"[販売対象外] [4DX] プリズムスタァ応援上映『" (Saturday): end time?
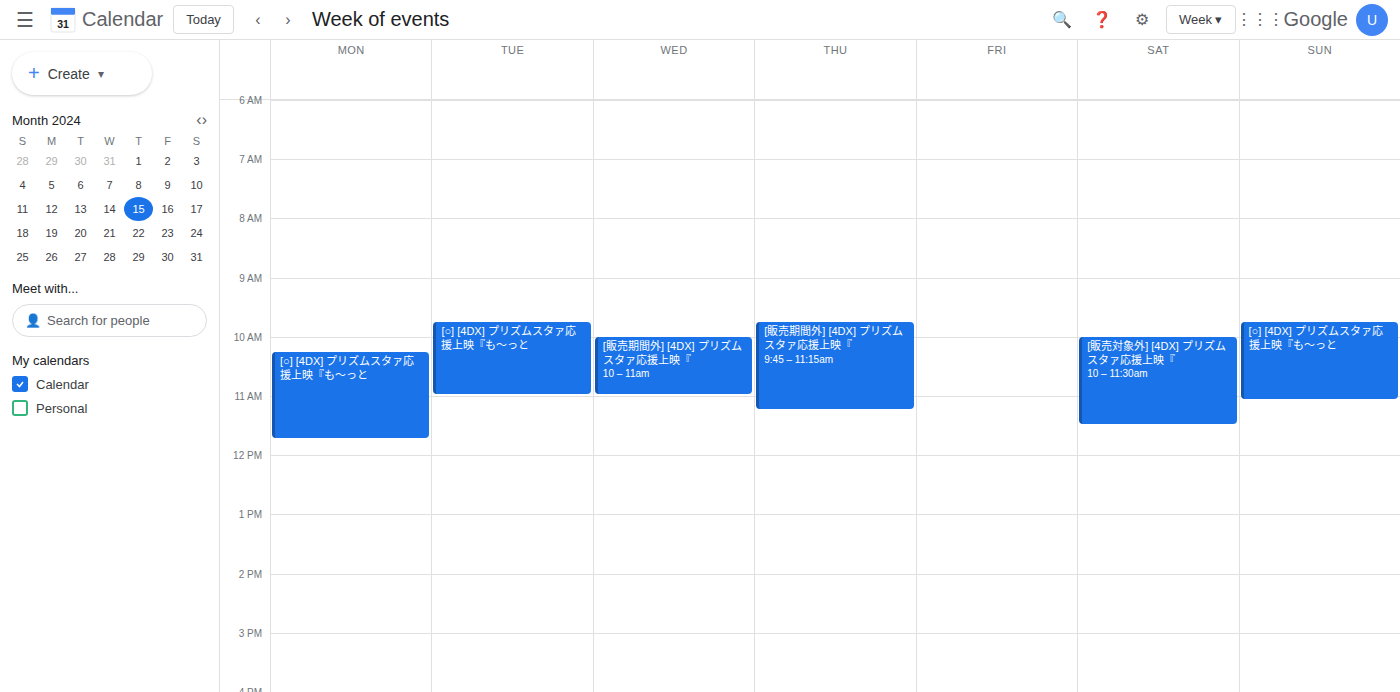
11:30 AM